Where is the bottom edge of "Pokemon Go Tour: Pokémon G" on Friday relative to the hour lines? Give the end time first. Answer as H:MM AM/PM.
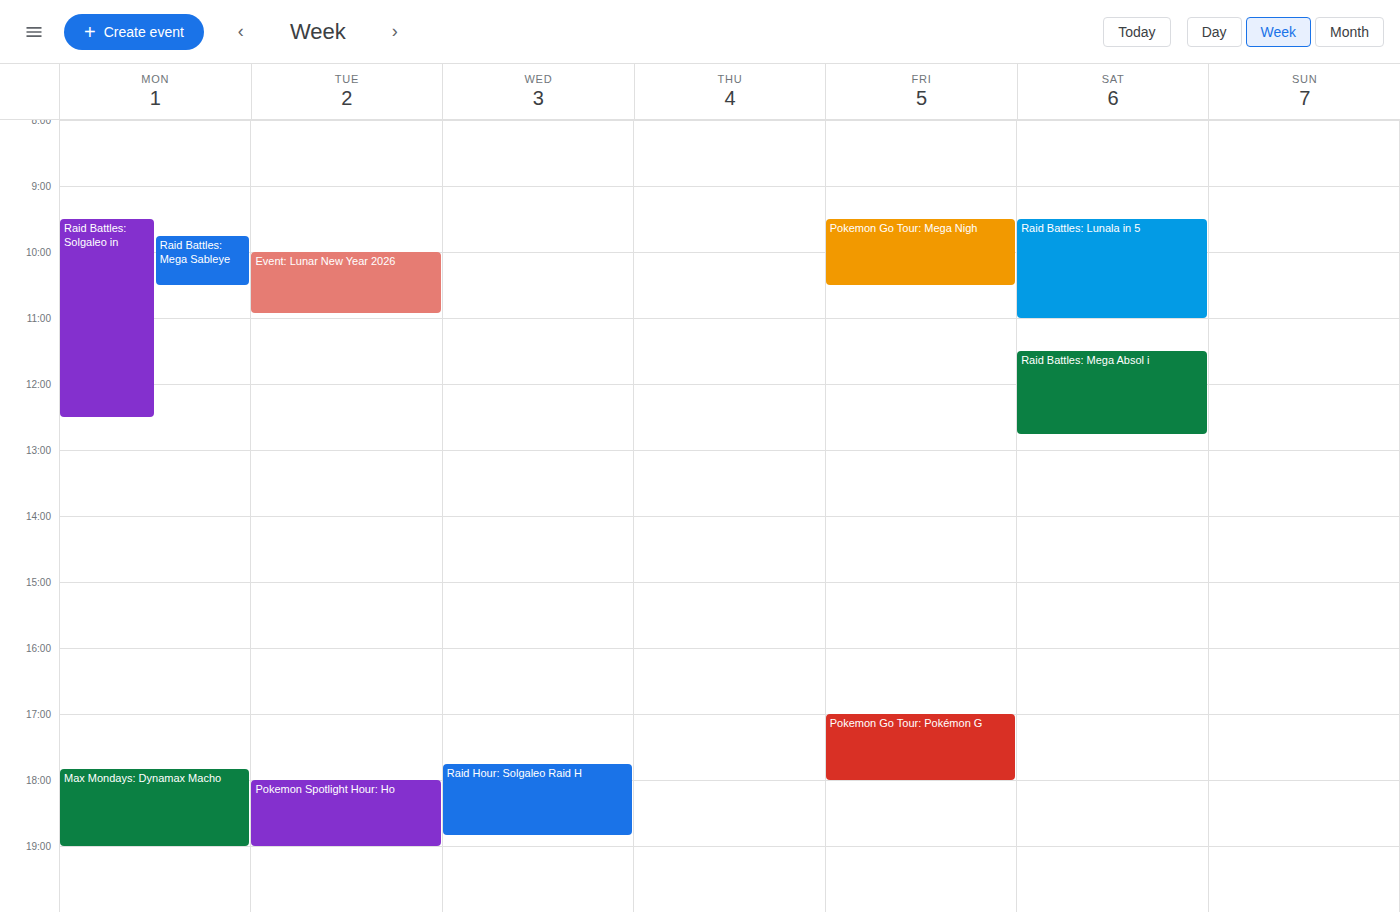
6:00 PM -- exactly on the 6 PM line.